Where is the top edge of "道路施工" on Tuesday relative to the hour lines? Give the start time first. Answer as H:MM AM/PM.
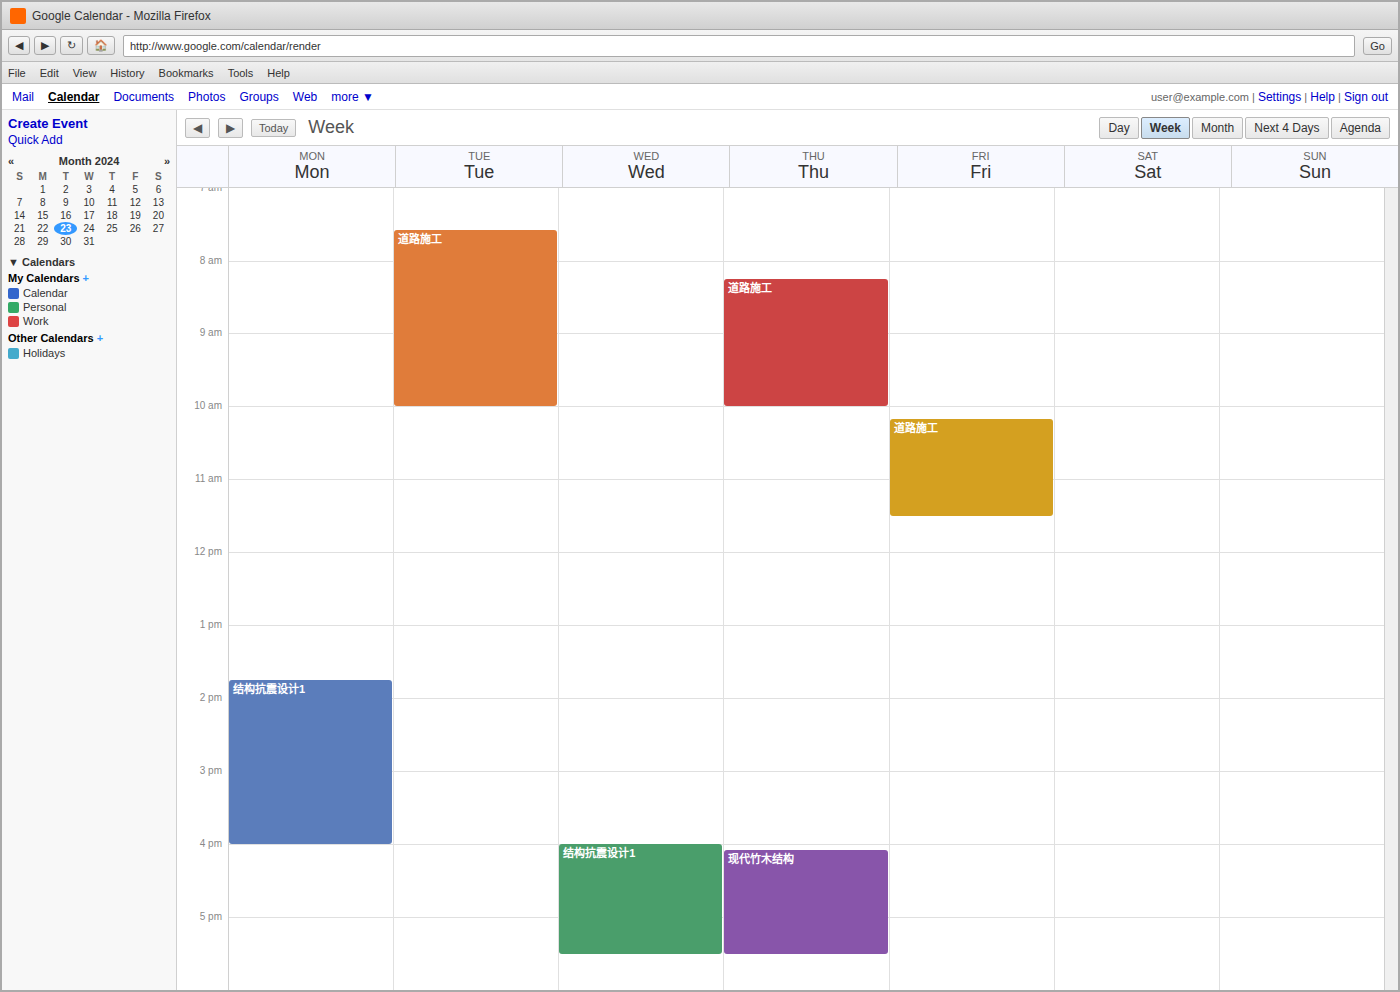
7:35 AM -- neither: 35 minutes below the 7 AM line and 25 minutes above the 8 AM line.